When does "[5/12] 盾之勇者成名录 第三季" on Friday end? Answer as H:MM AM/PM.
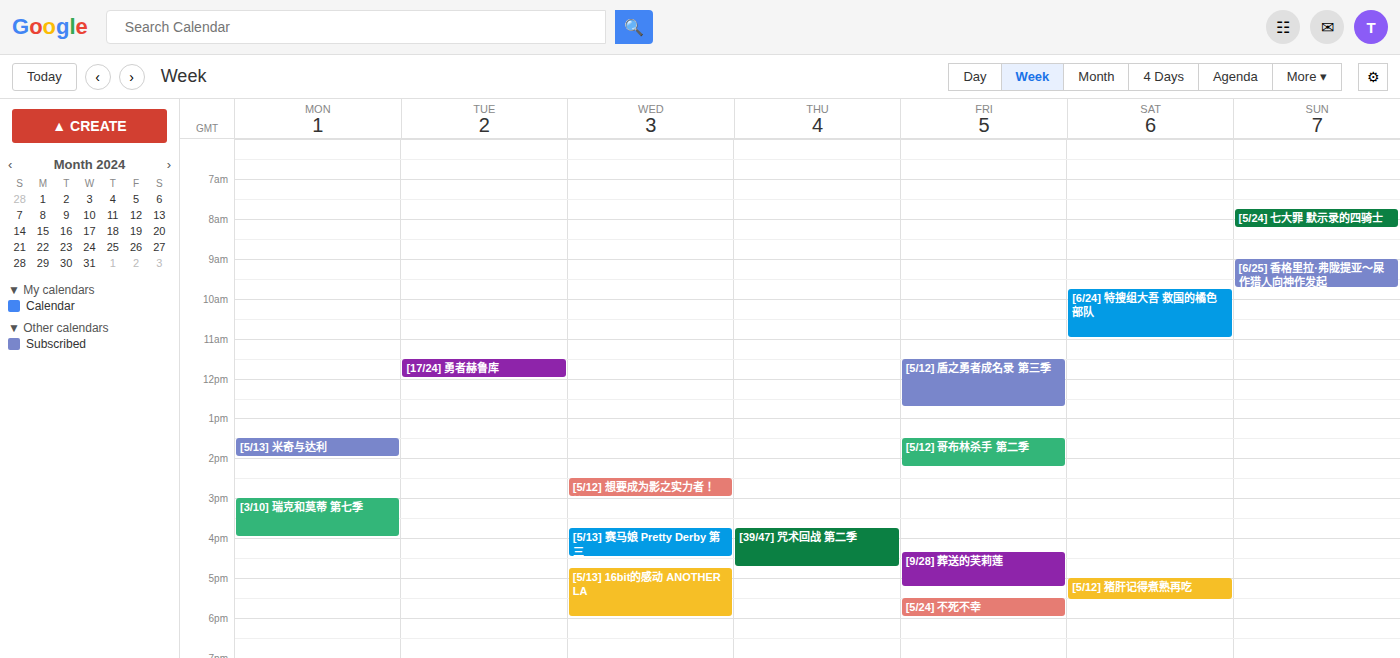
12:45 PM